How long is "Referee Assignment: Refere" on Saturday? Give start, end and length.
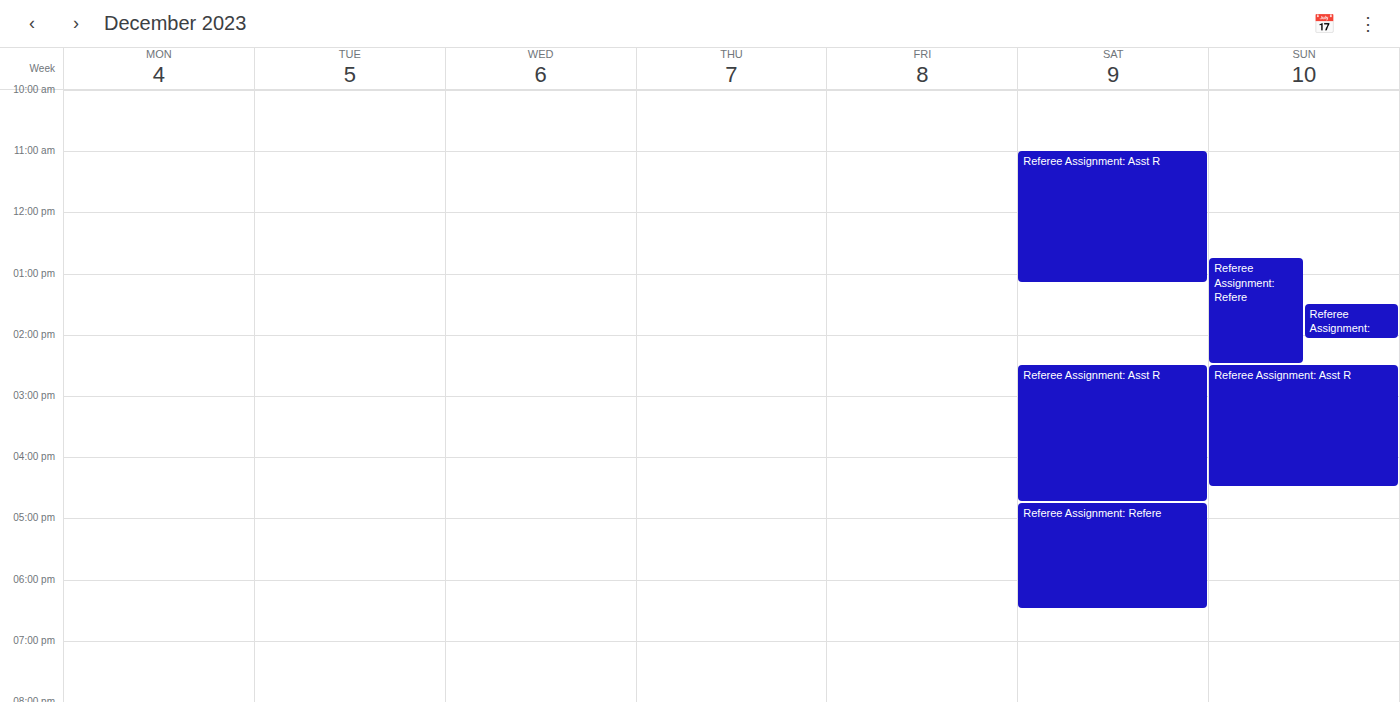
4:45 PM to 6:30 PM, 1 hour 45 minutes